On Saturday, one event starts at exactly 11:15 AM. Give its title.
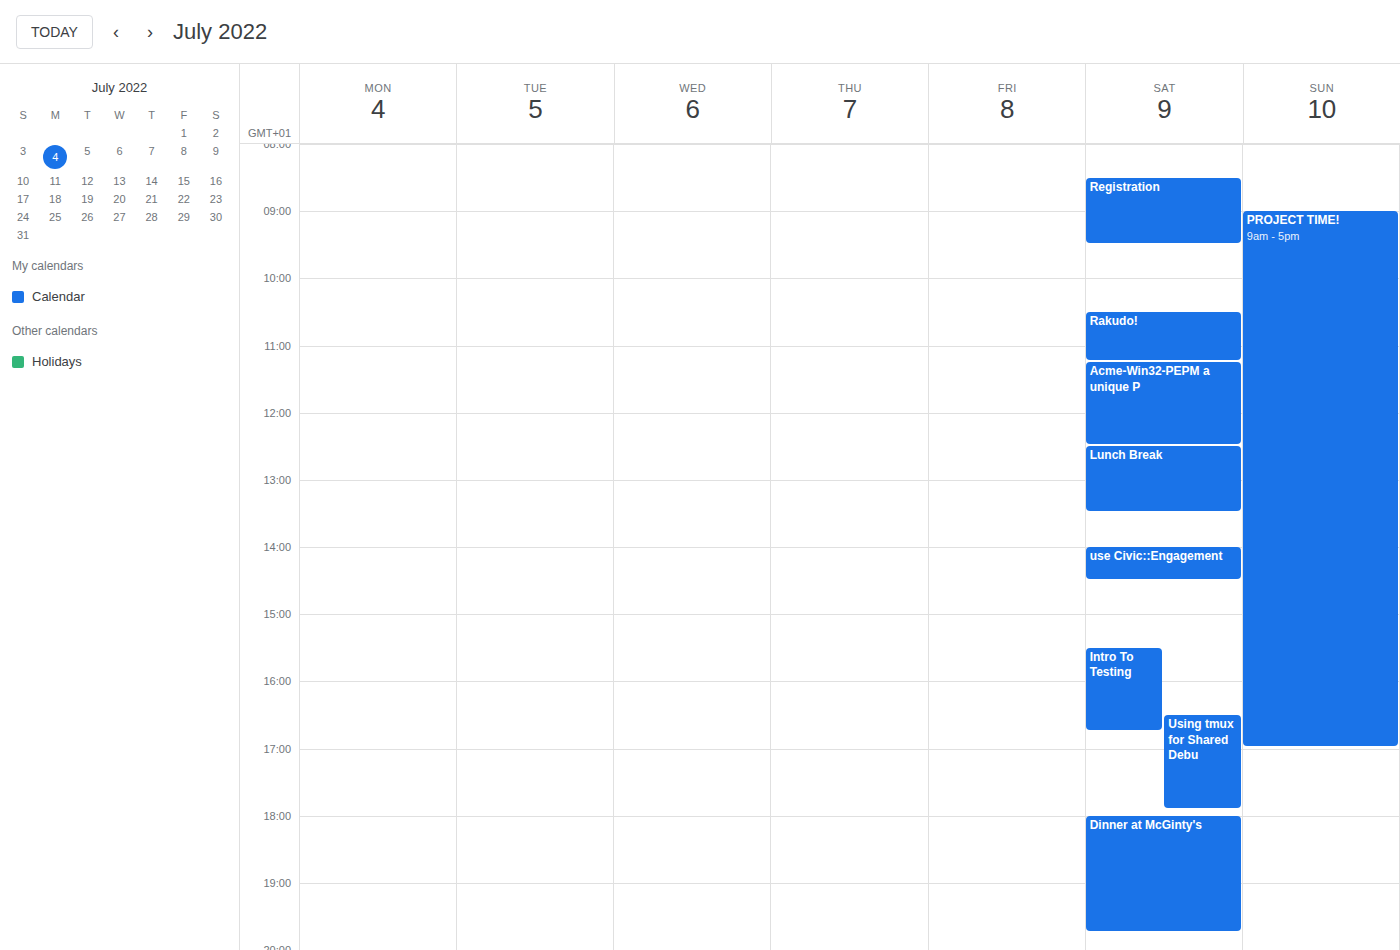
"Acme-Win32-PEPM a unique P"